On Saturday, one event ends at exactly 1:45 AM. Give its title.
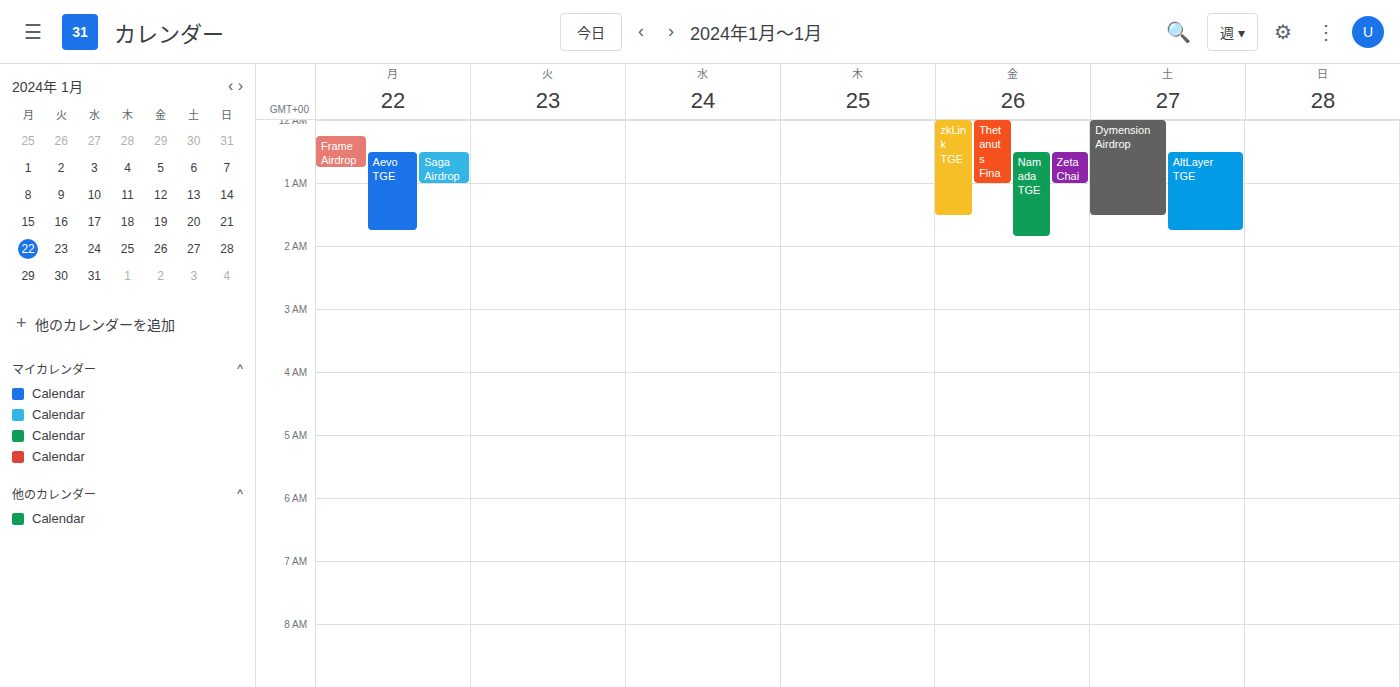
"AltLayer TGE"